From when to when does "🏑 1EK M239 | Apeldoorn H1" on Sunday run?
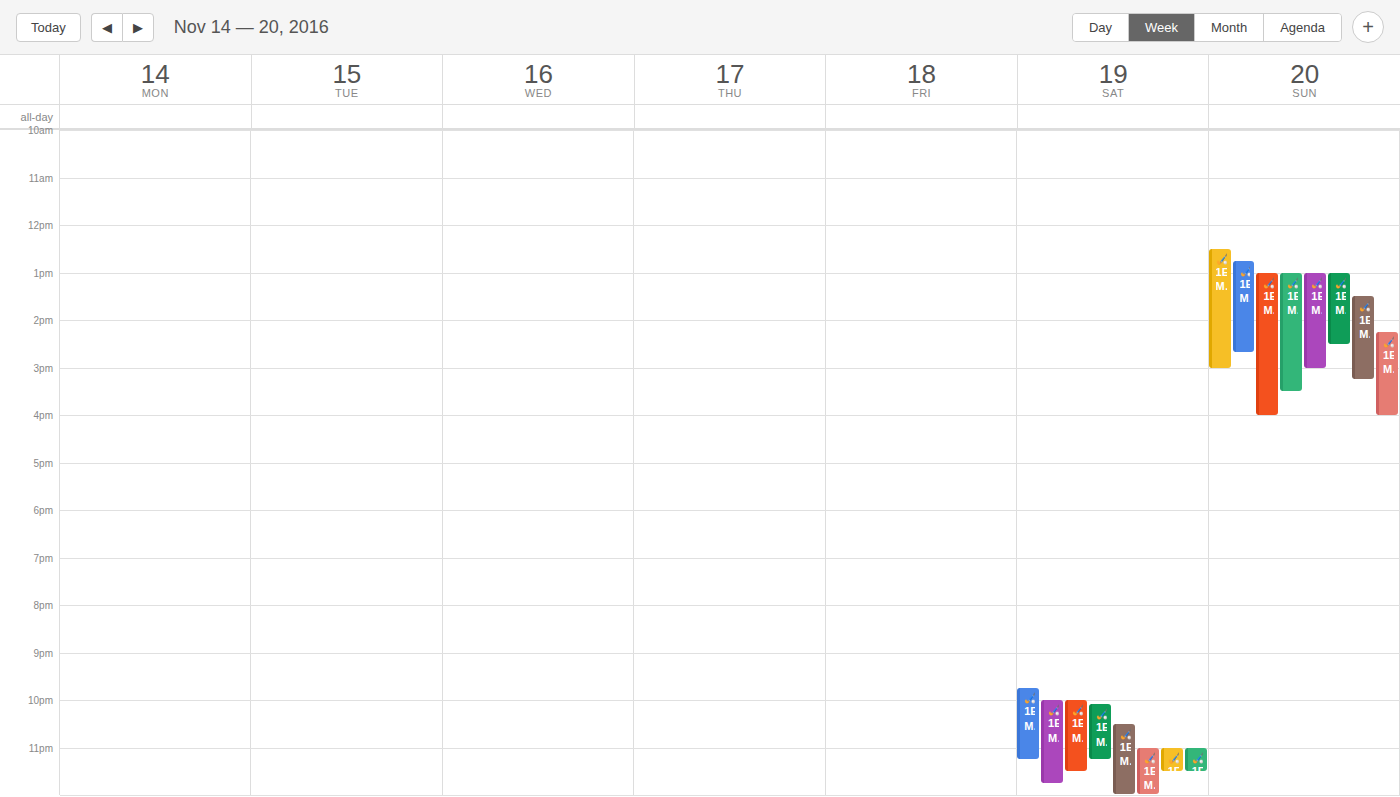
2:15 PM to 4:00 PM